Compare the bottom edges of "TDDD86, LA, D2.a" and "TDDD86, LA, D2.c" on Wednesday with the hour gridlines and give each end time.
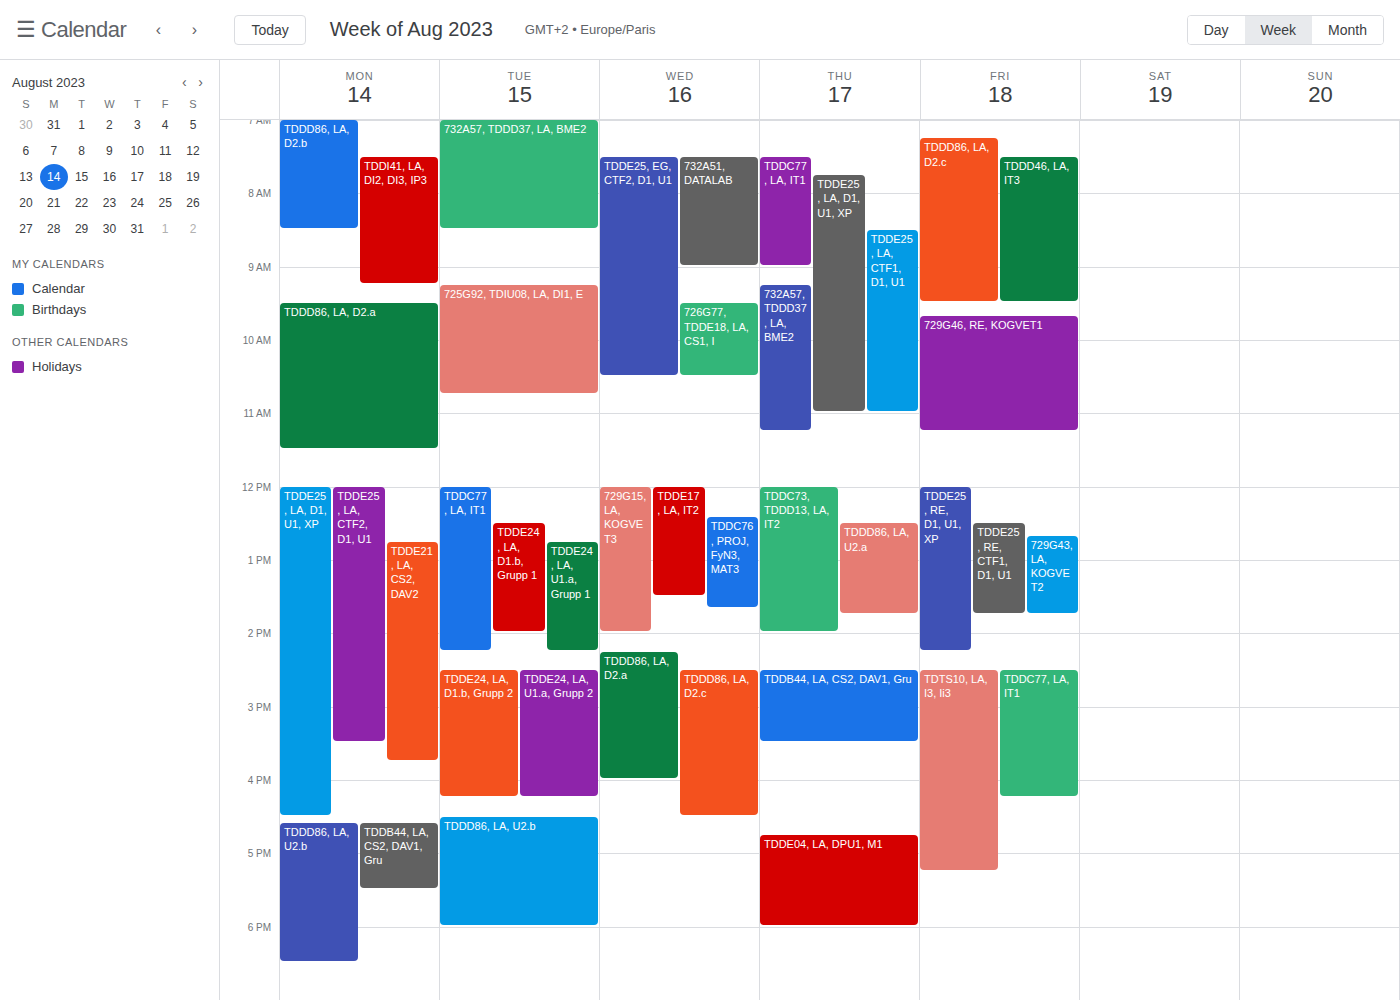
"TDDD86, LA, D2.a": 4:00 PM, exactly on the 4 PM line. "TDDD86, LA, D2.c": 4:30 PM, halfway between the 4 PM and 5 PM lines.